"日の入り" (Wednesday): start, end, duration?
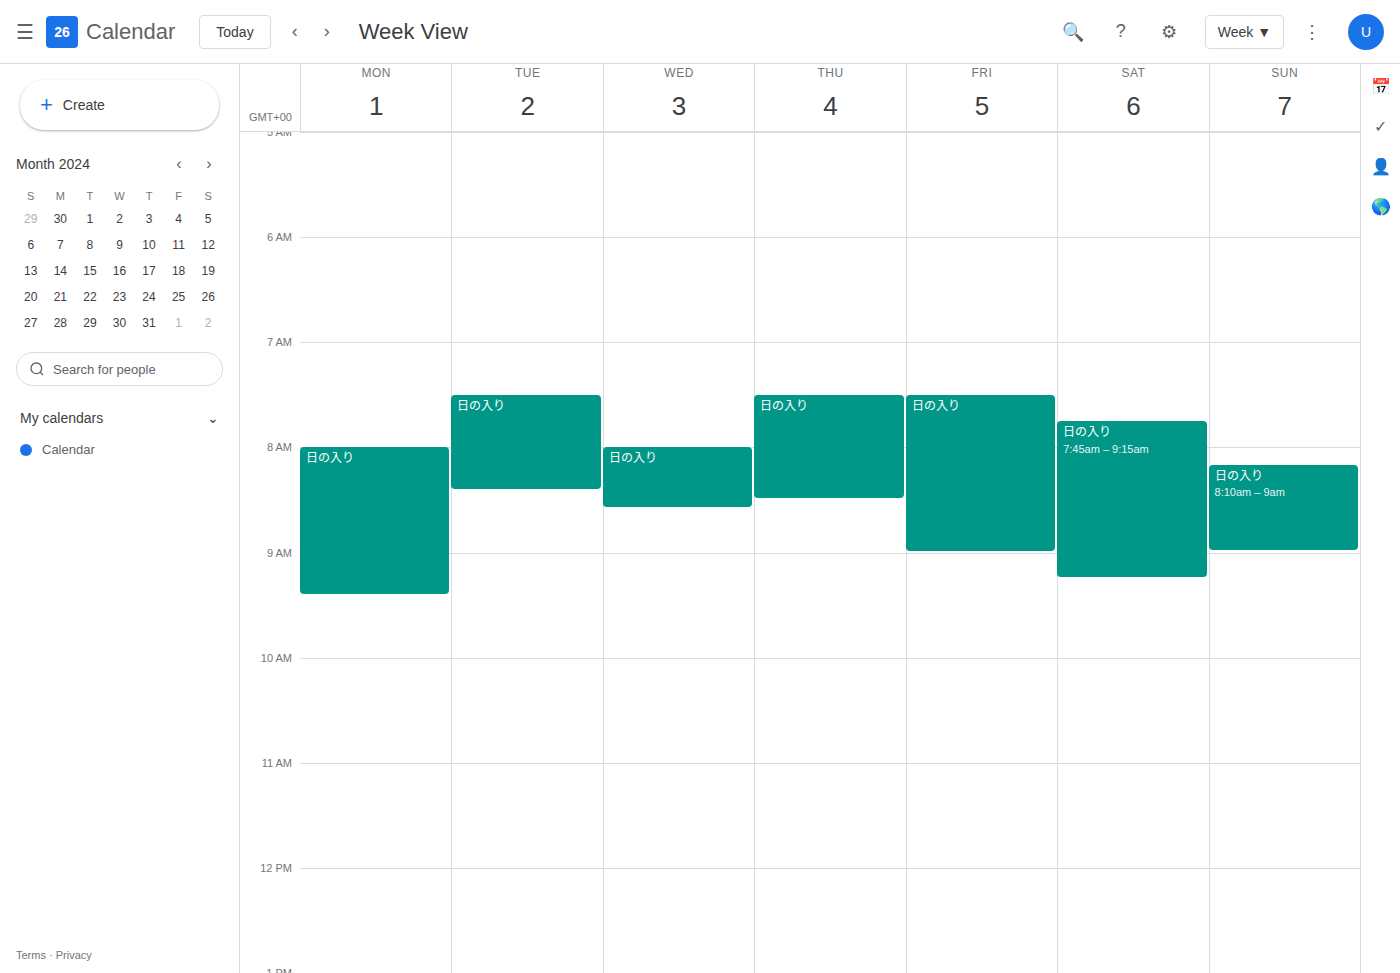
8:00 AM to 8:35 AM, 35 minutes